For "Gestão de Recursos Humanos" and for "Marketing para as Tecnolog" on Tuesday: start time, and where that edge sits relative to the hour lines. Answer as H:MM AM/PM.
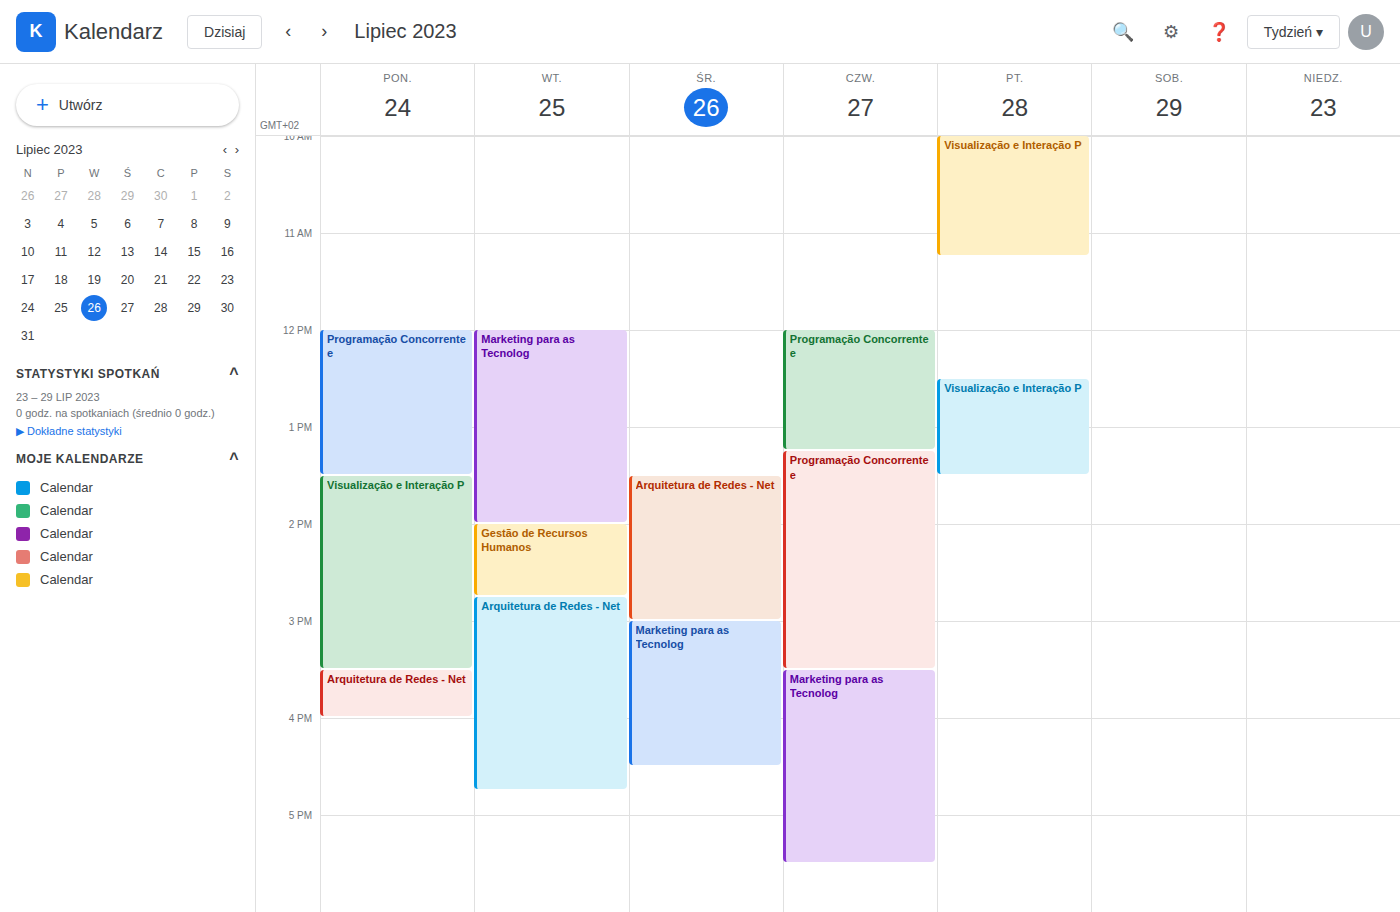
"Gestão de Recursos Humanos": 2:00 PM, exactly on the 2 PM line. "Marketing para as Tecnolog": 12:00 PM, exactly on the 12 PM line.